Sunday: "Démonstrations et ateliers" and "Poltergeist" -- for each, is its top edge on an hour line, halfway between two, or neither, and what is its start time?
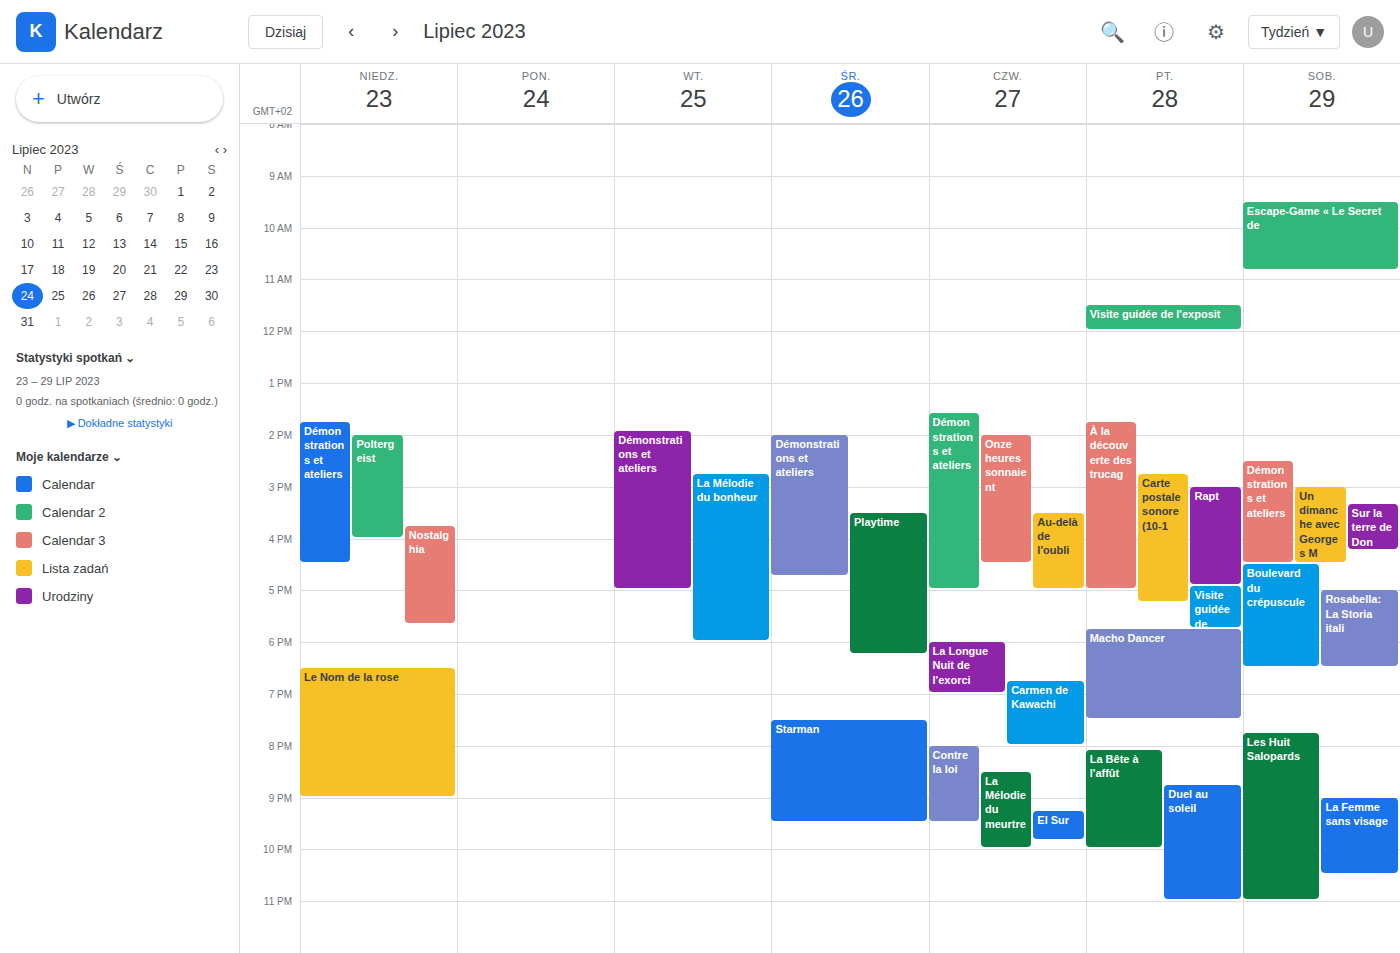
"Démonstrations et ateliers": 1:45 PM, neither: three quarters of the way from the 1 PM line to the 2 PM line. "Poltergeist": 2:00 PM, exactly on the 2 PM line.